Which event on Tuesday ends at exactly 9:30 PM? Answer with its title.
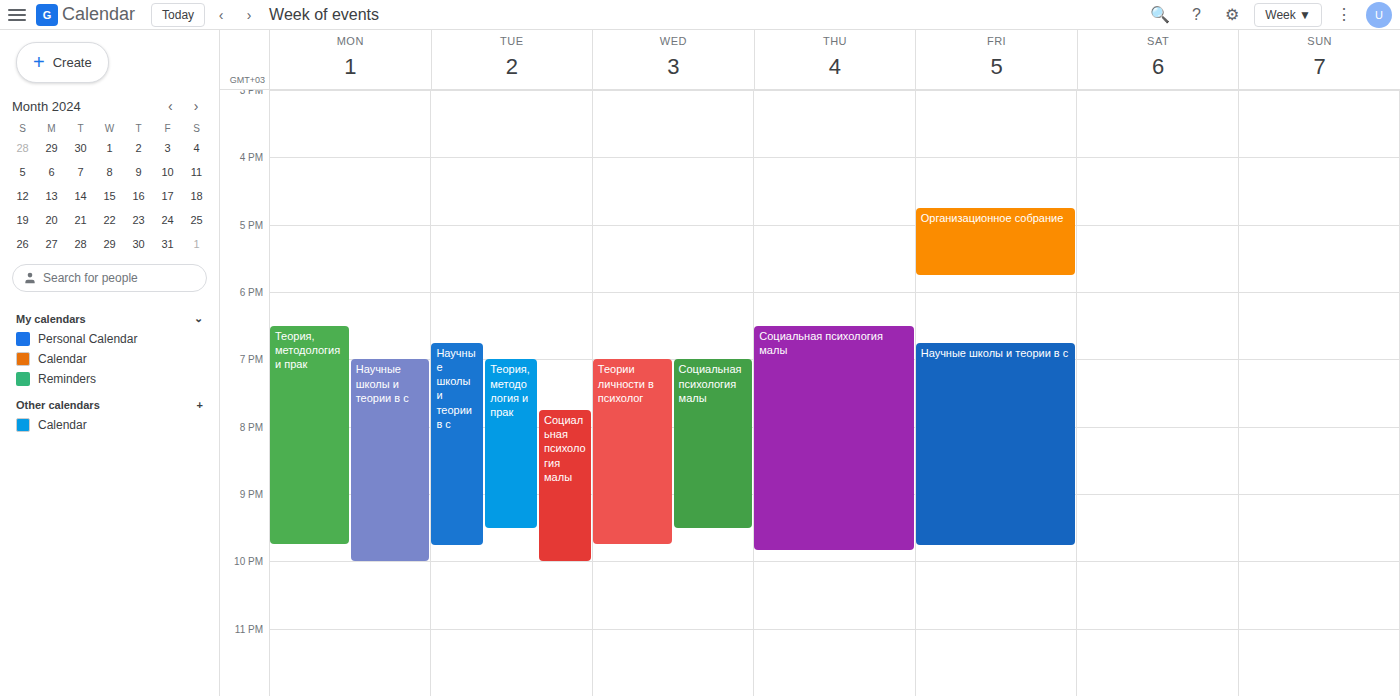
"Теория, методология и прак"